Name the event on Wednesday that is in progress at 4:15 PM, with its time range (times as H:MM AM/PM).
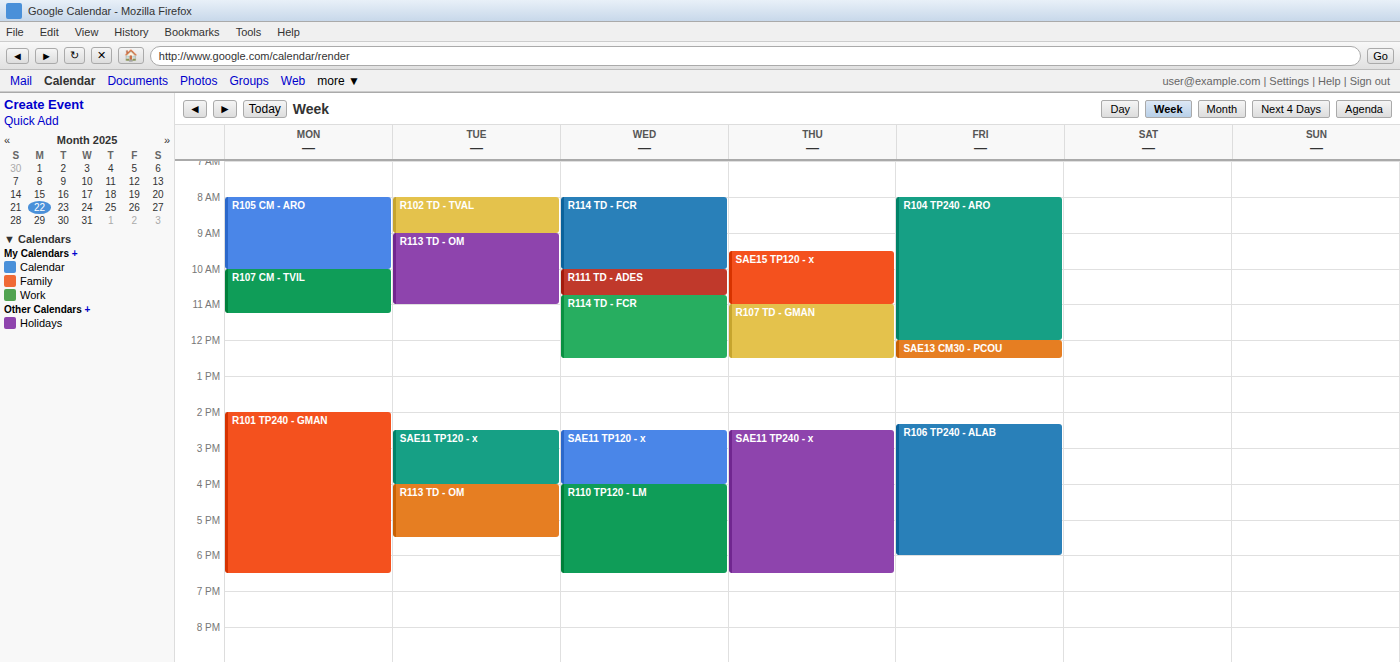
"R110 TP120 - LM", 4:00 PM to 6:30 PM